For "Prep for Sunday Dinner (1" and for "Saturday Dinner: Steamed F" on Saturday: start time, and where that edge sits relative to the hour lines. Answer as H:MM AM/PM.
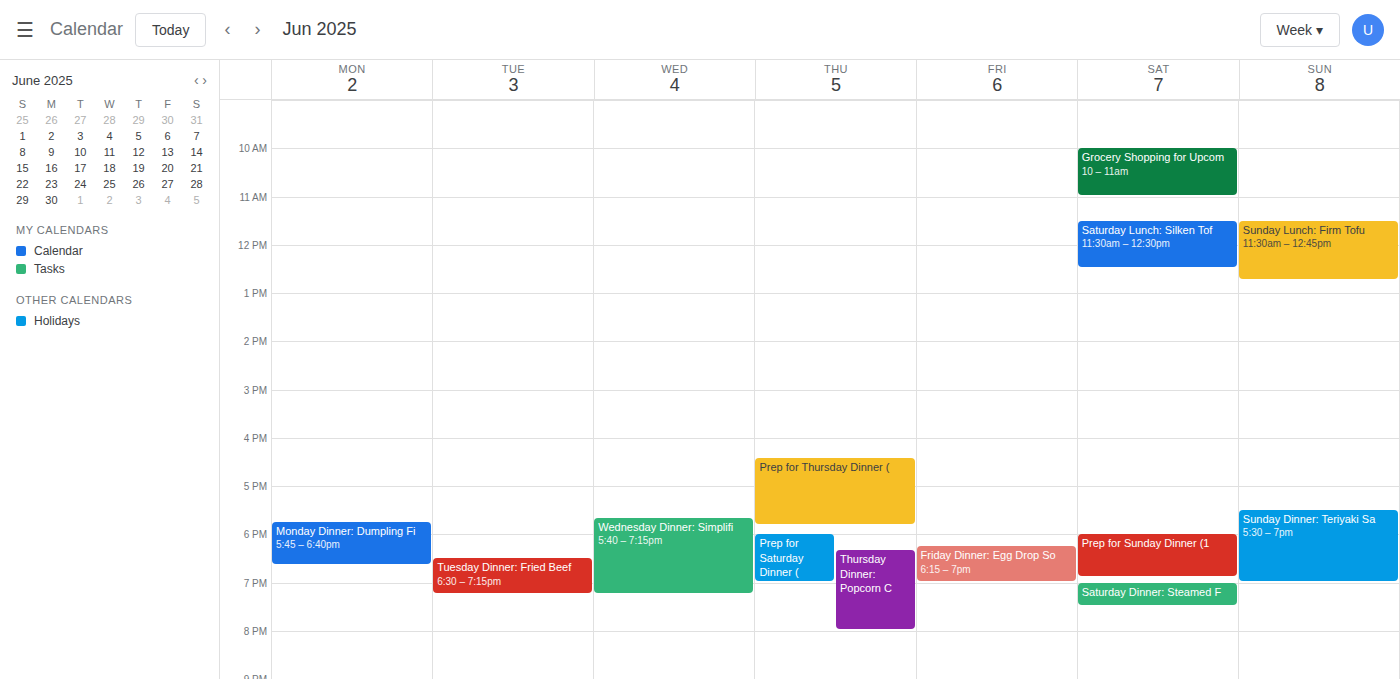
"Prep for Sunday Dinner (1": 6:00 PM, exactly on the 6 PM line. "Saturday Dinner: Steamed F": 7:00 PM, exactly on the 7 PM line.